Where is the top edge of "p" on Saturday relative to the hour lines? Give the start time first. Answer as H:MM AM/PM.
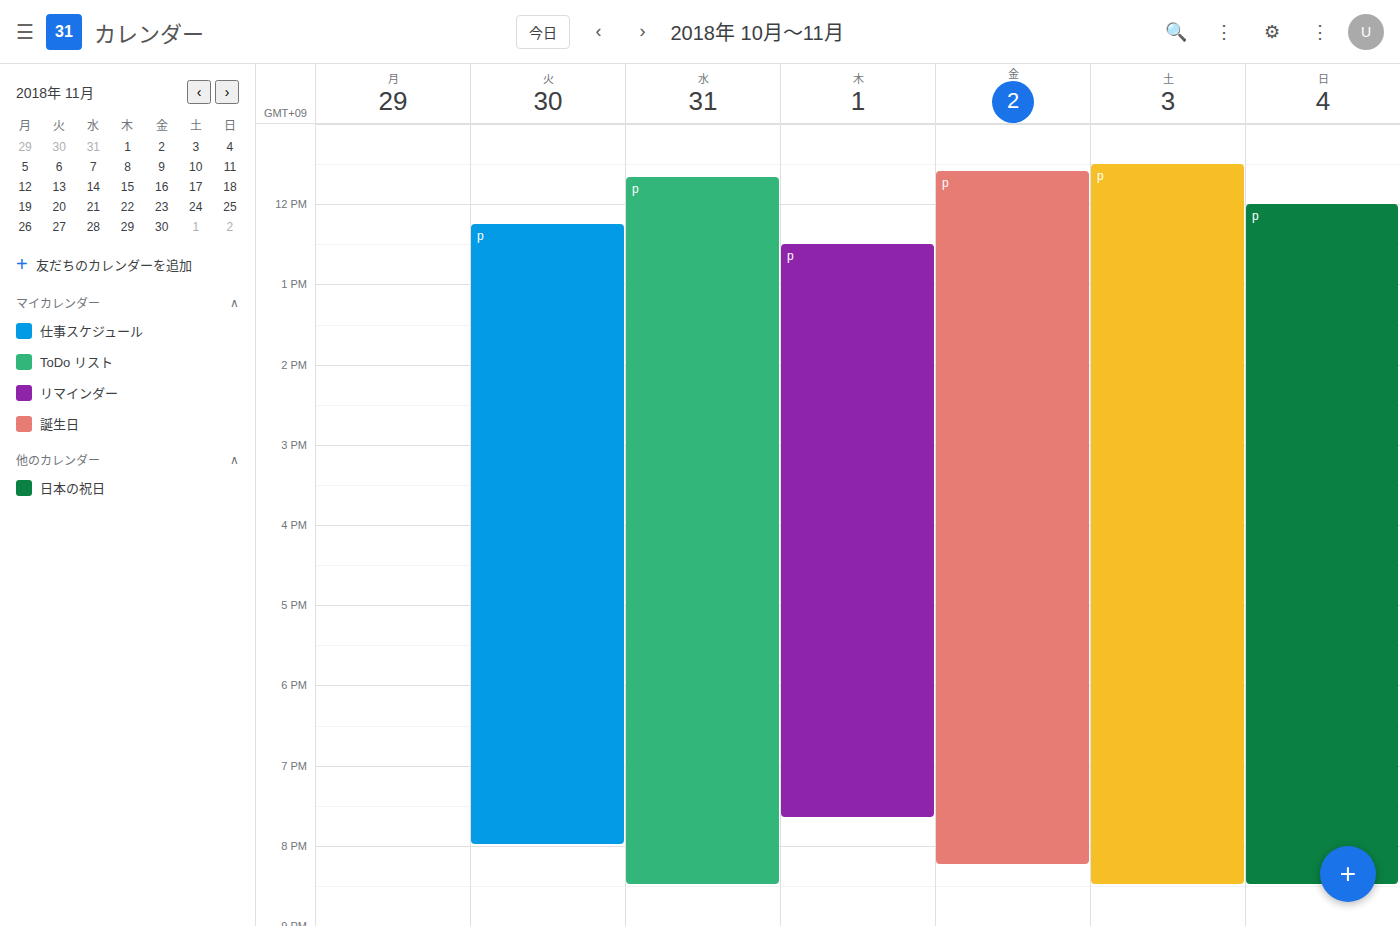
11:30 AM -- halfway between the 11 AM and 12 PM lines.